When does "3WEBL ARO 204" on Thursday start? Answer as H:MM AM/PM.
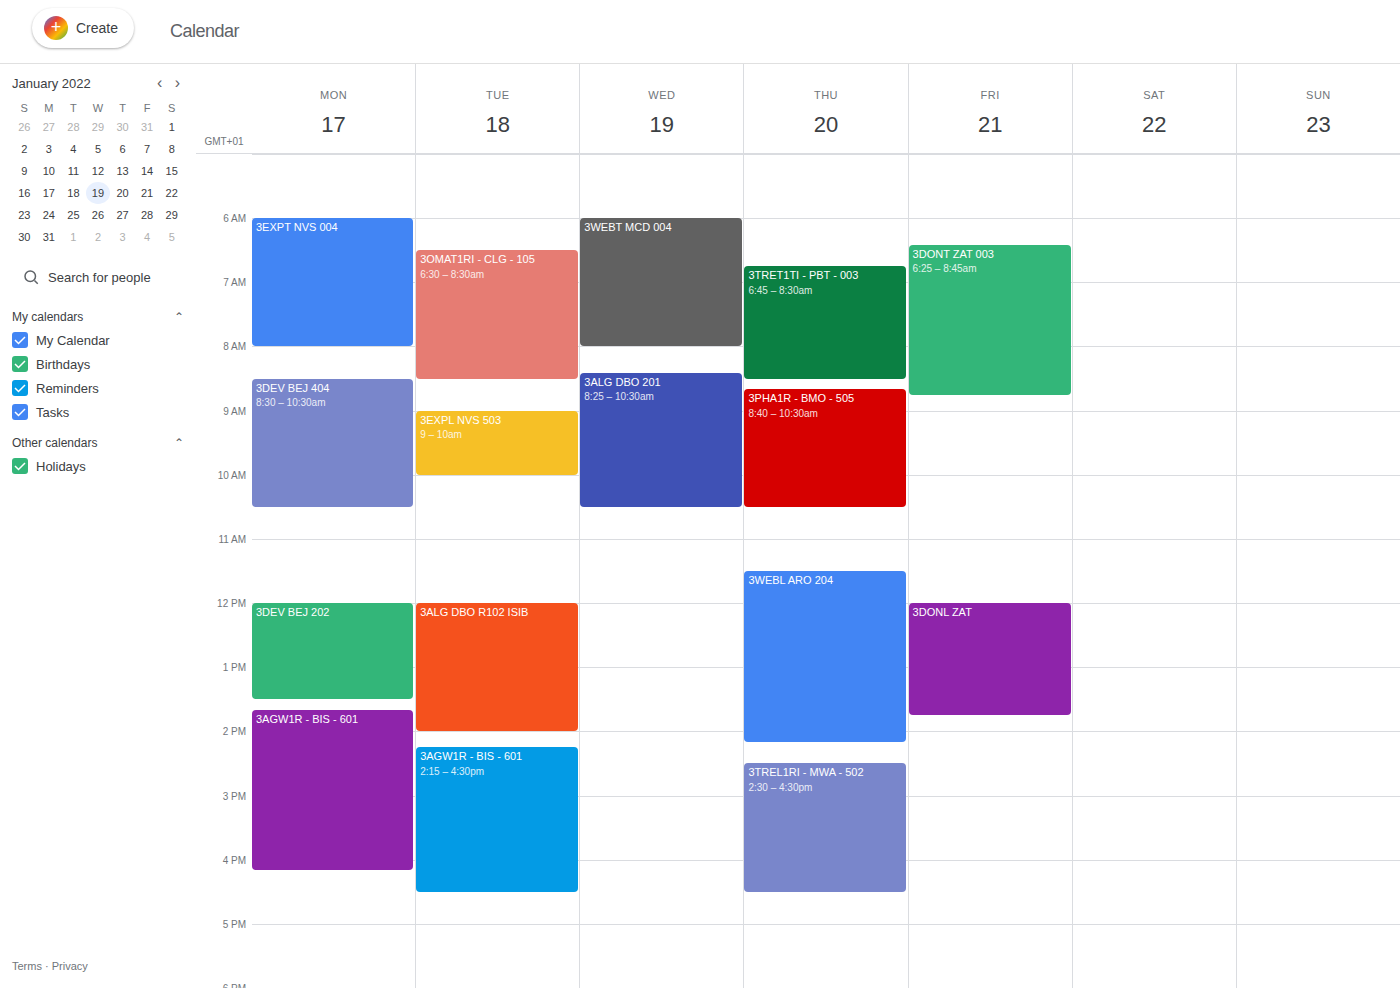
11:30 AM